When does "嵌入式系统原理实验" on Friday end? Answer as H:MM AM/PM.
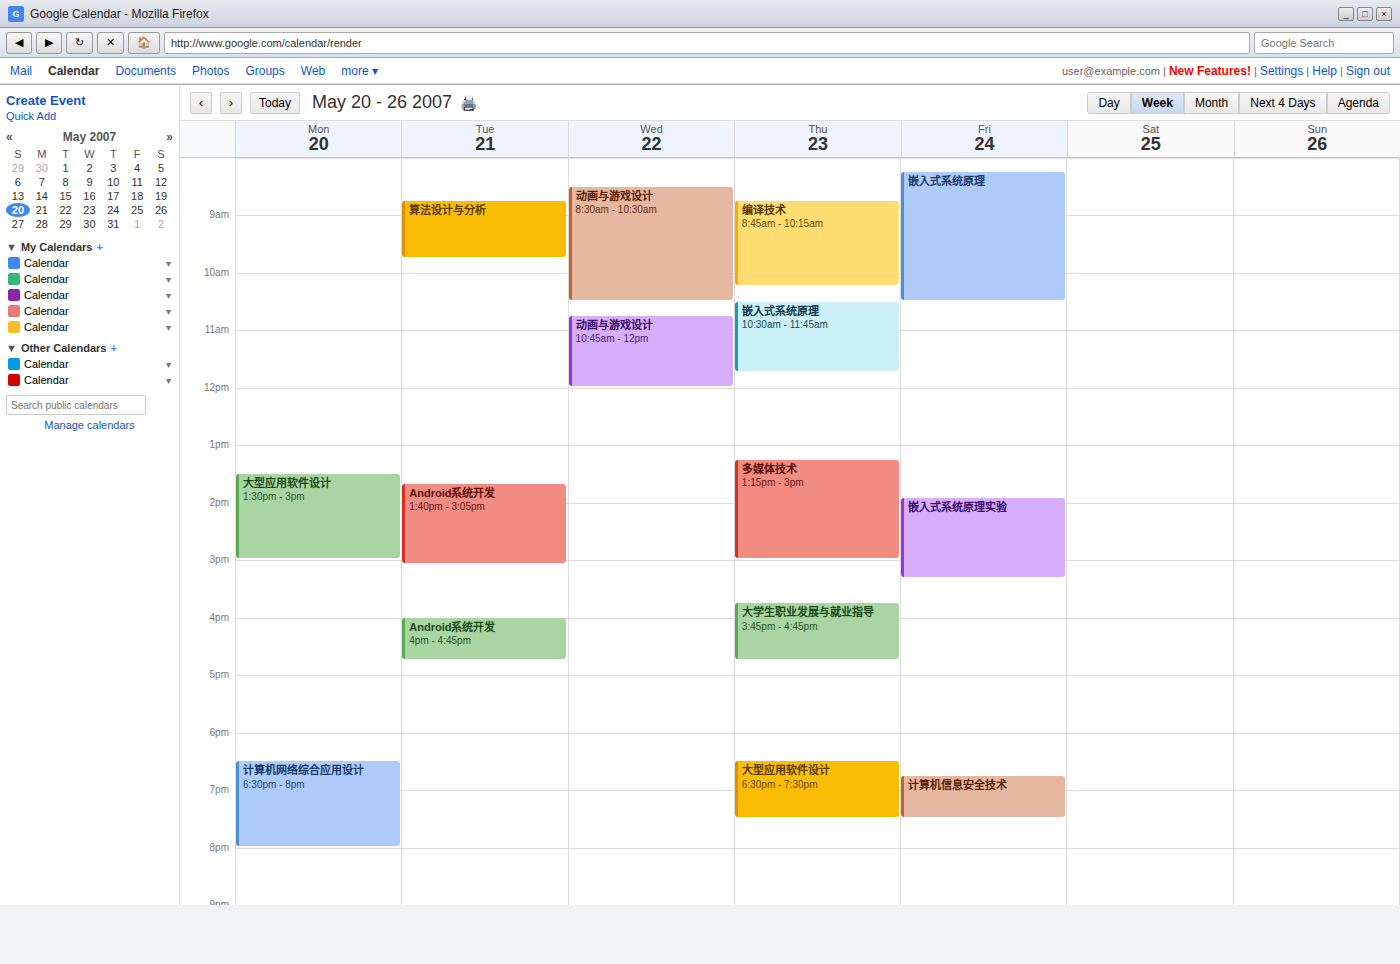
3:20 PM